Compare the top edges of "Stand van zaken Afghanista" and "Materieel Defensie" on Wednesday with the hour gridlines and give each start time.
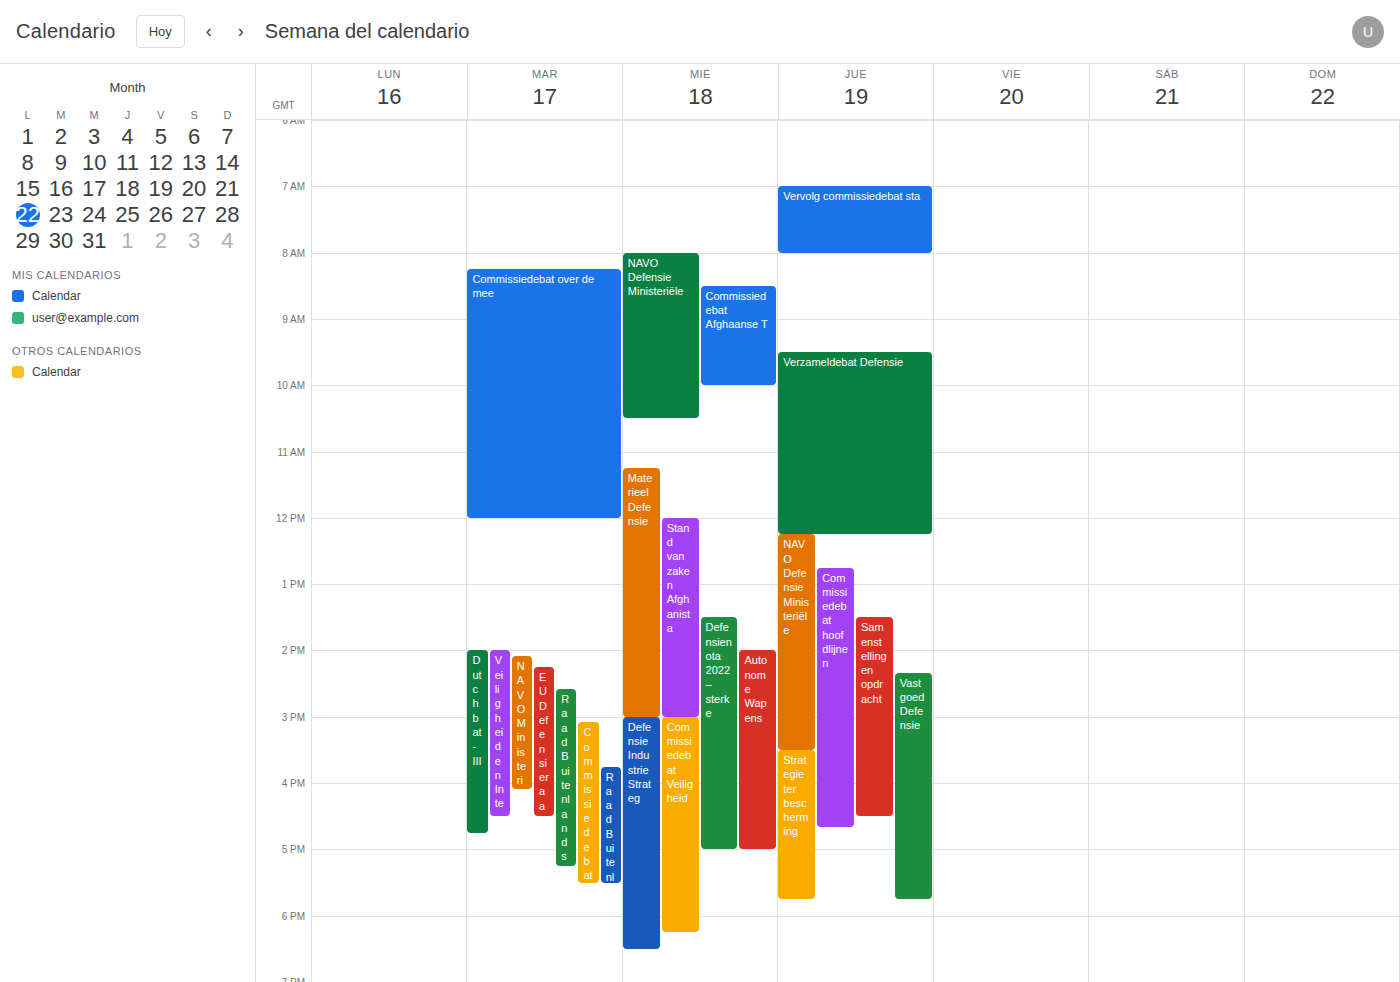
"Stand van zaken Afghanista": 12:00 PM, exactly on the 12 PM line. "Materieel Defensie": 11:15 AM, neither: a quarter of the way from the 11 AM line to the 12 PM line.